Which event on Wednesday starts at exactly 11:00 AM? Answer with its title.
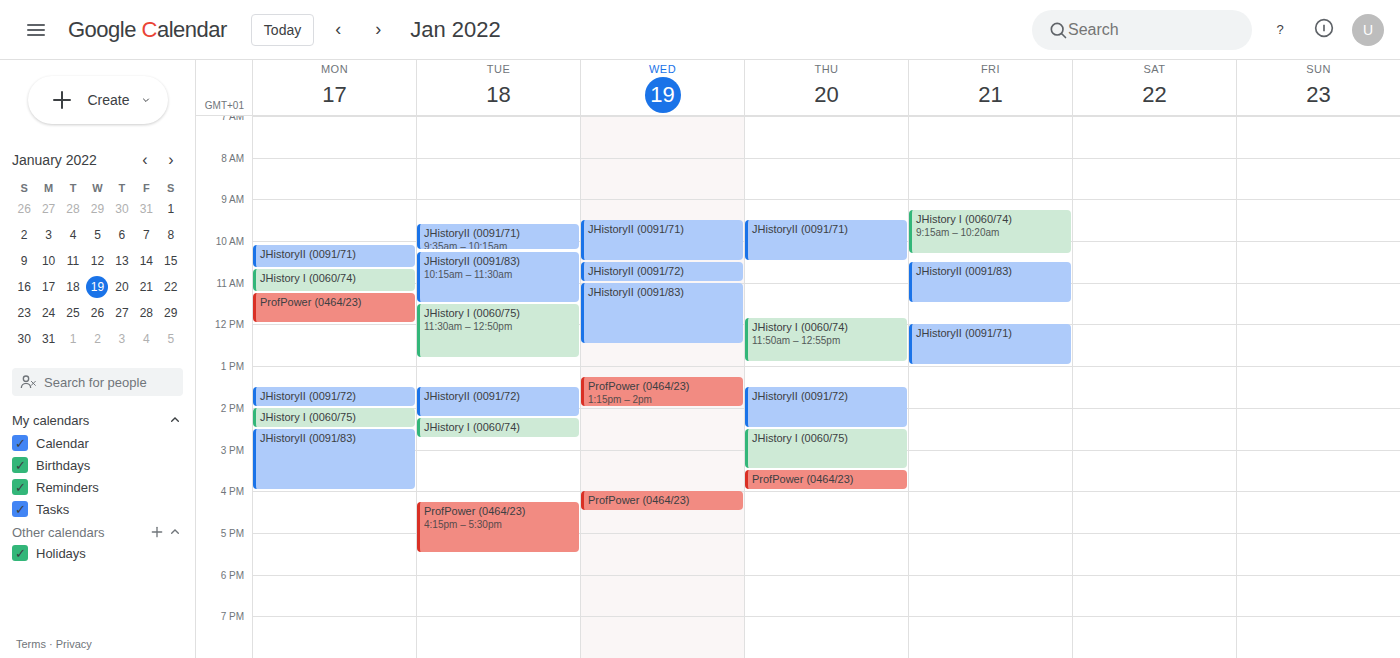
"JHistoryII (0091/83)"